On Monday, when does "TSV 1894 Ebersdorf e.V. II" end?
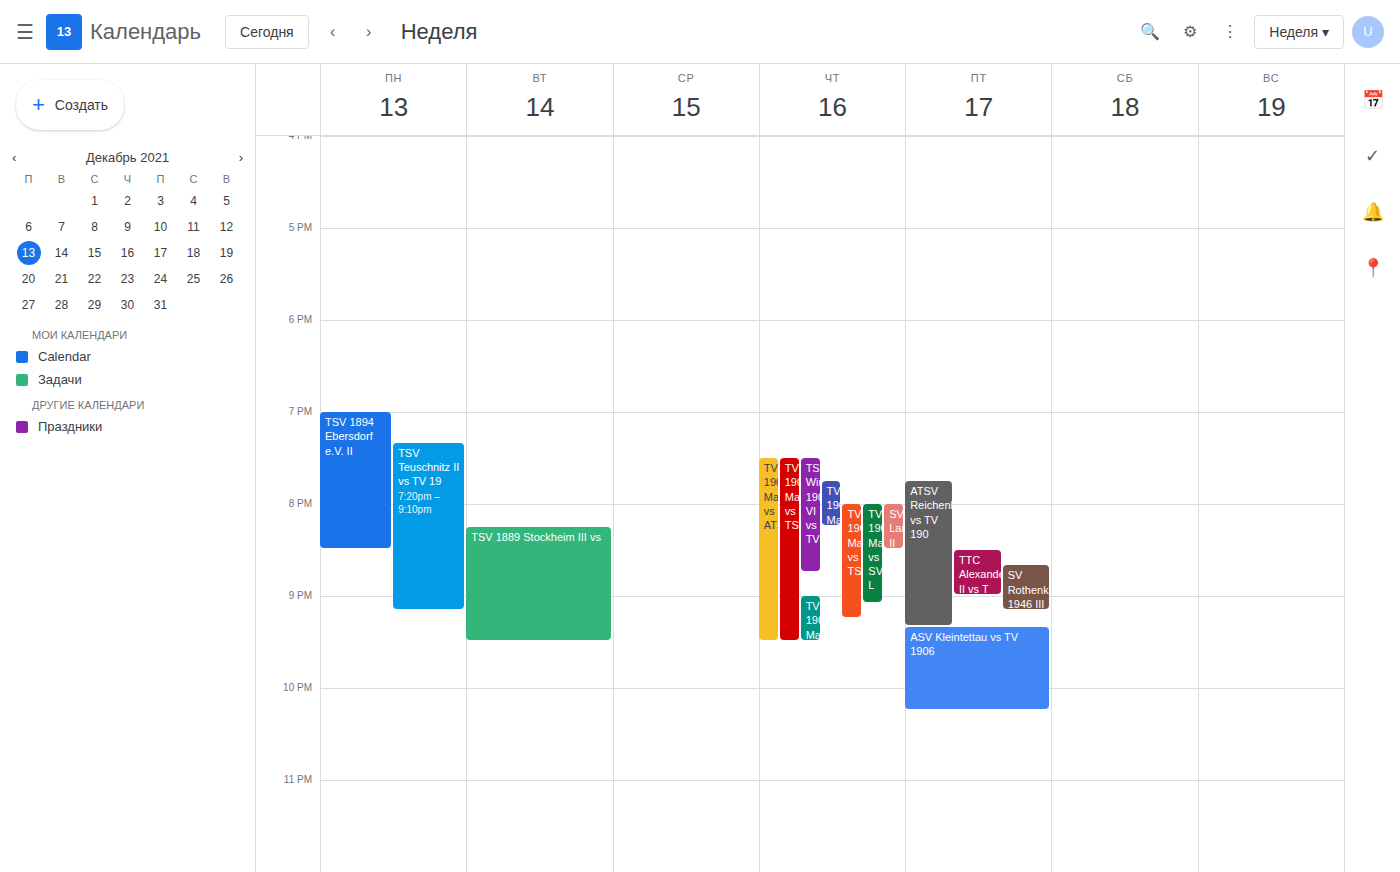
8:30 PM